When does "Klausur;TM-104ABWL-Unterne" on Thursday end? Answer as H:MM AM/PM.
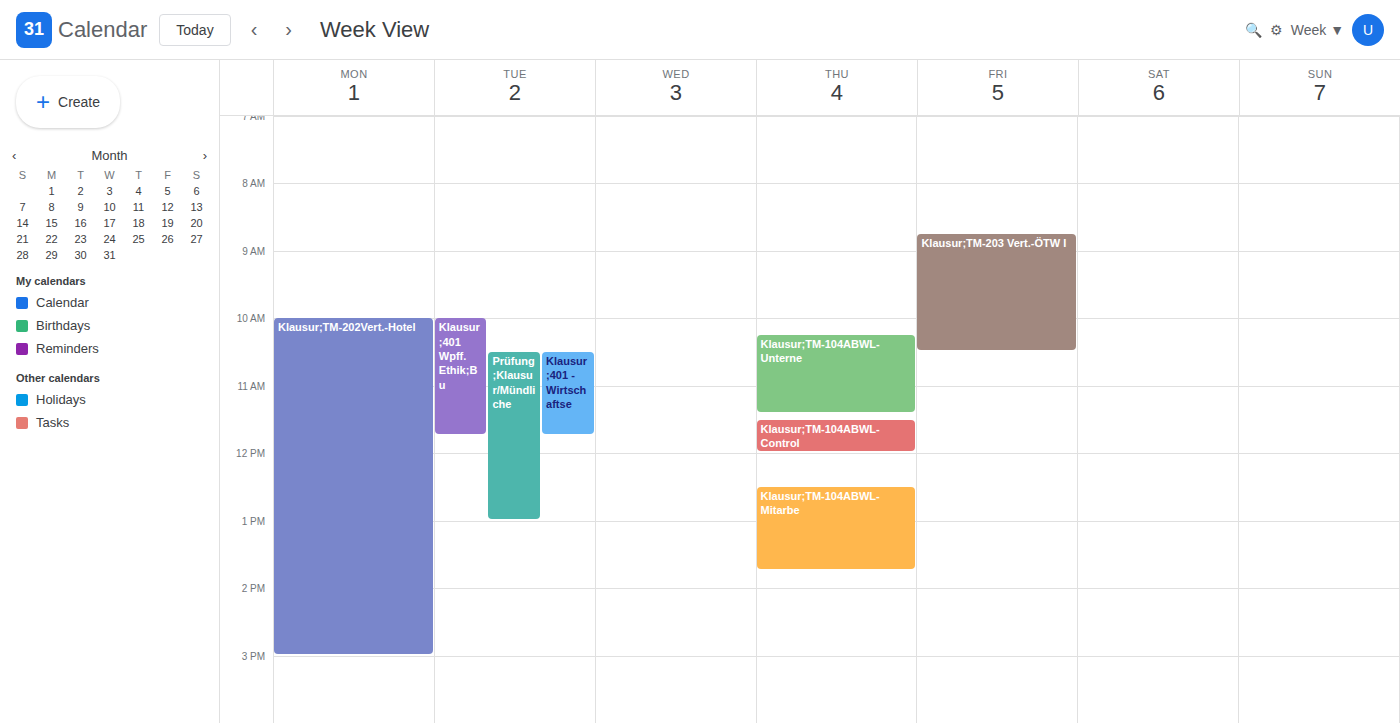
11:25 AM